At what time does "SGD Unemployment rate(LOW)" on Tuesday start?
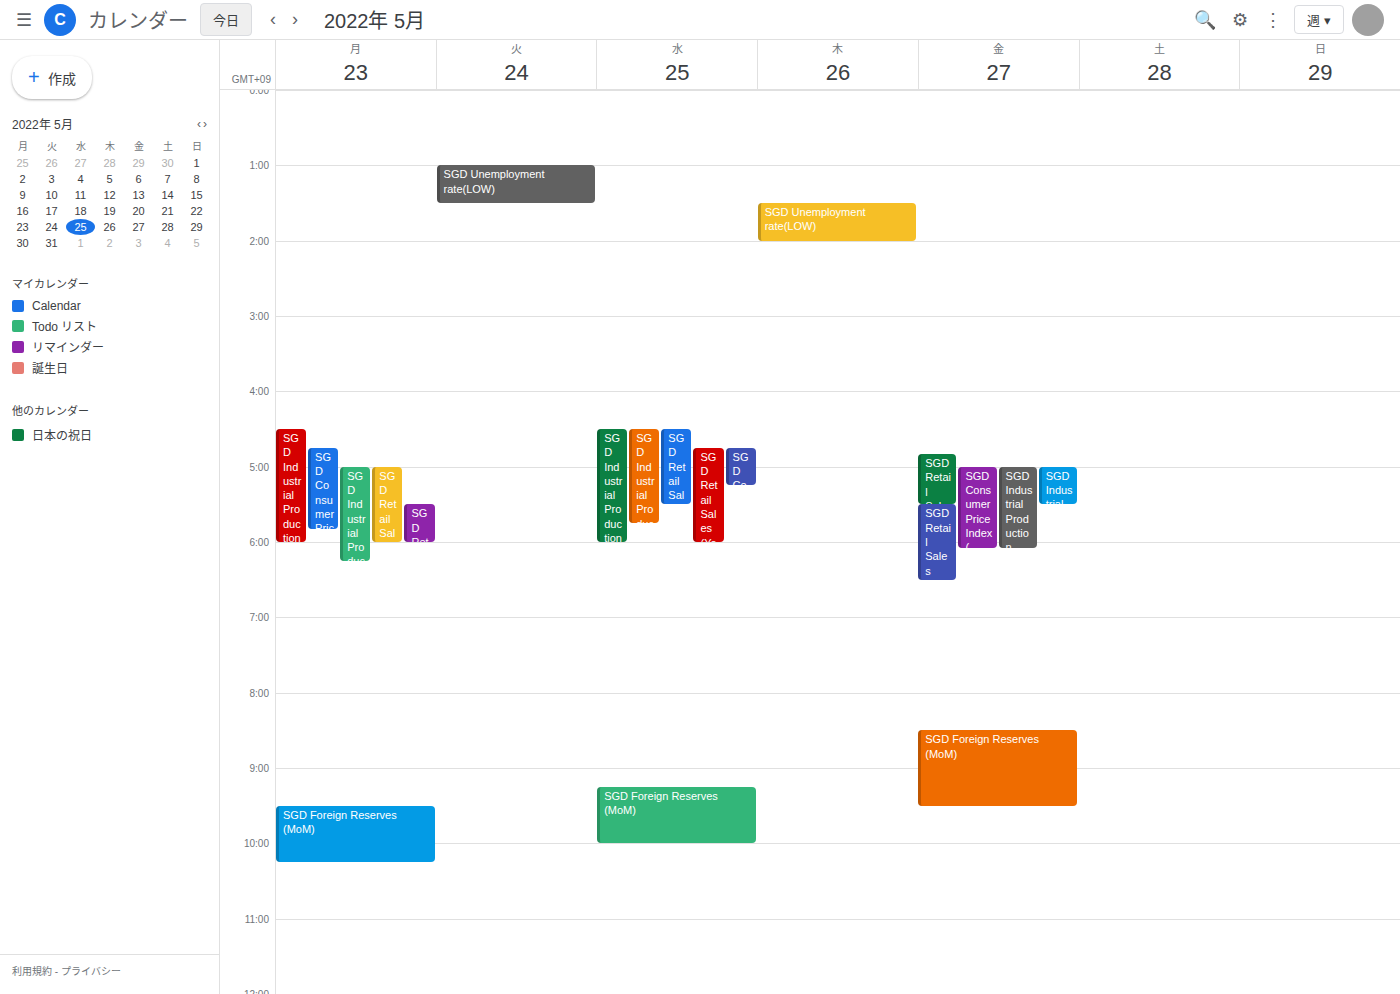
1:00 AM